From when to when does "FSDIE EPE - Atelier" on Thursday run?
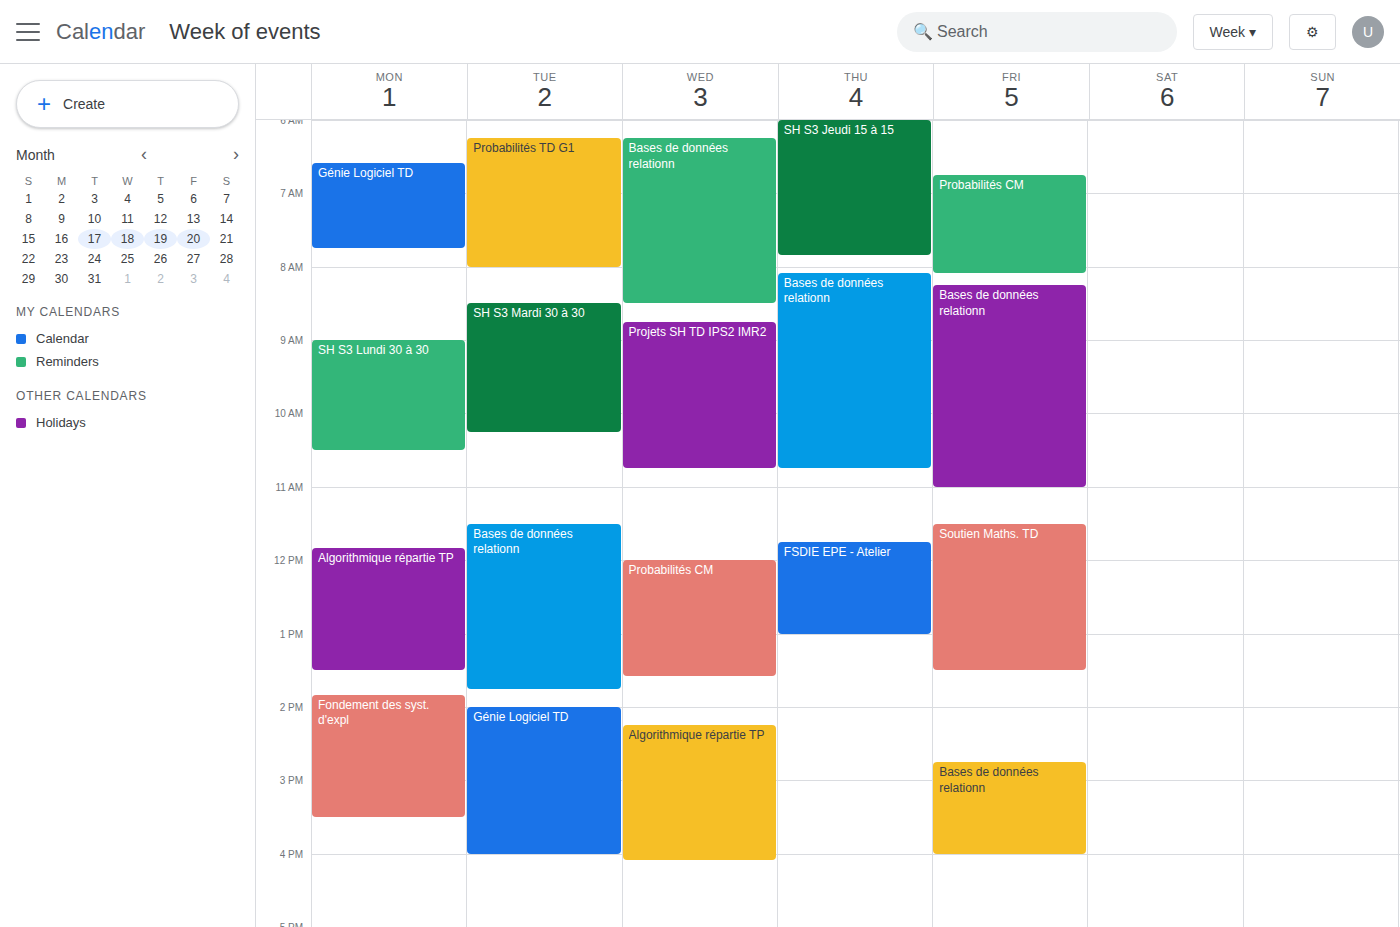
11:45 AM to 1:00 PM